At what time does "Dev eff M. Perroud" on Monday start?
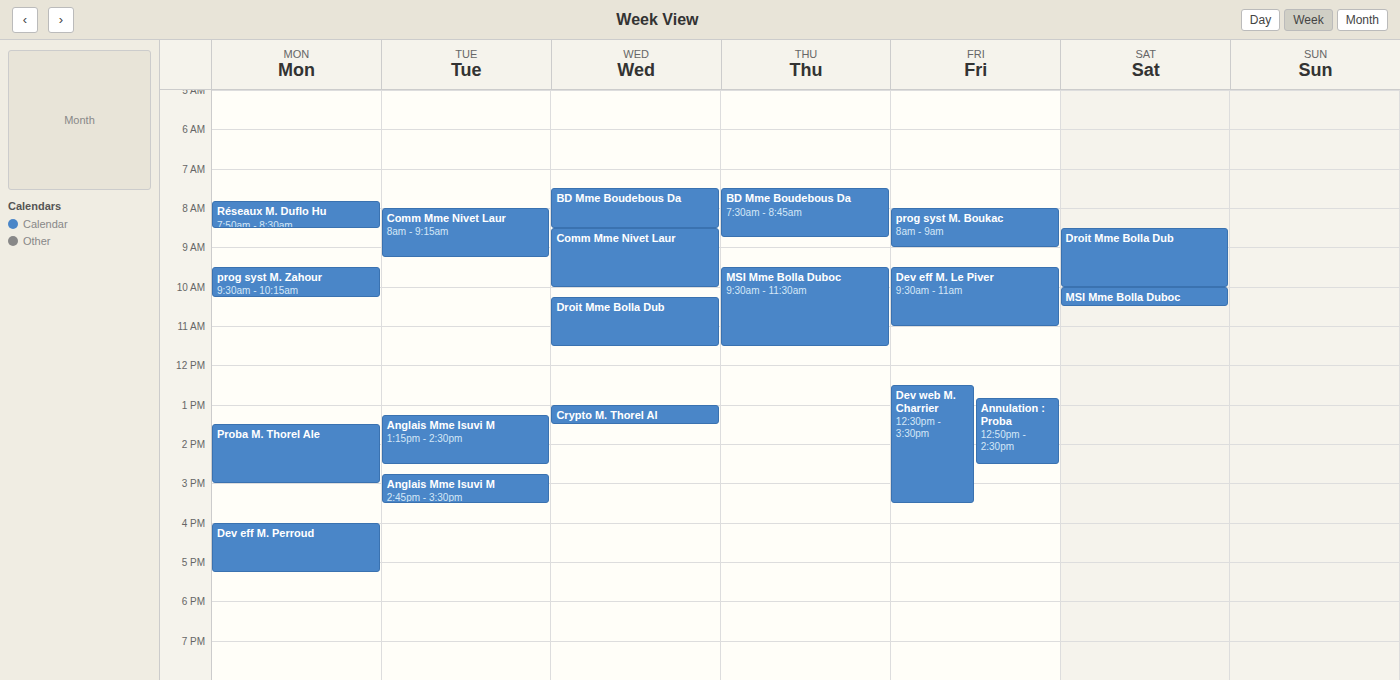
4:00 PM